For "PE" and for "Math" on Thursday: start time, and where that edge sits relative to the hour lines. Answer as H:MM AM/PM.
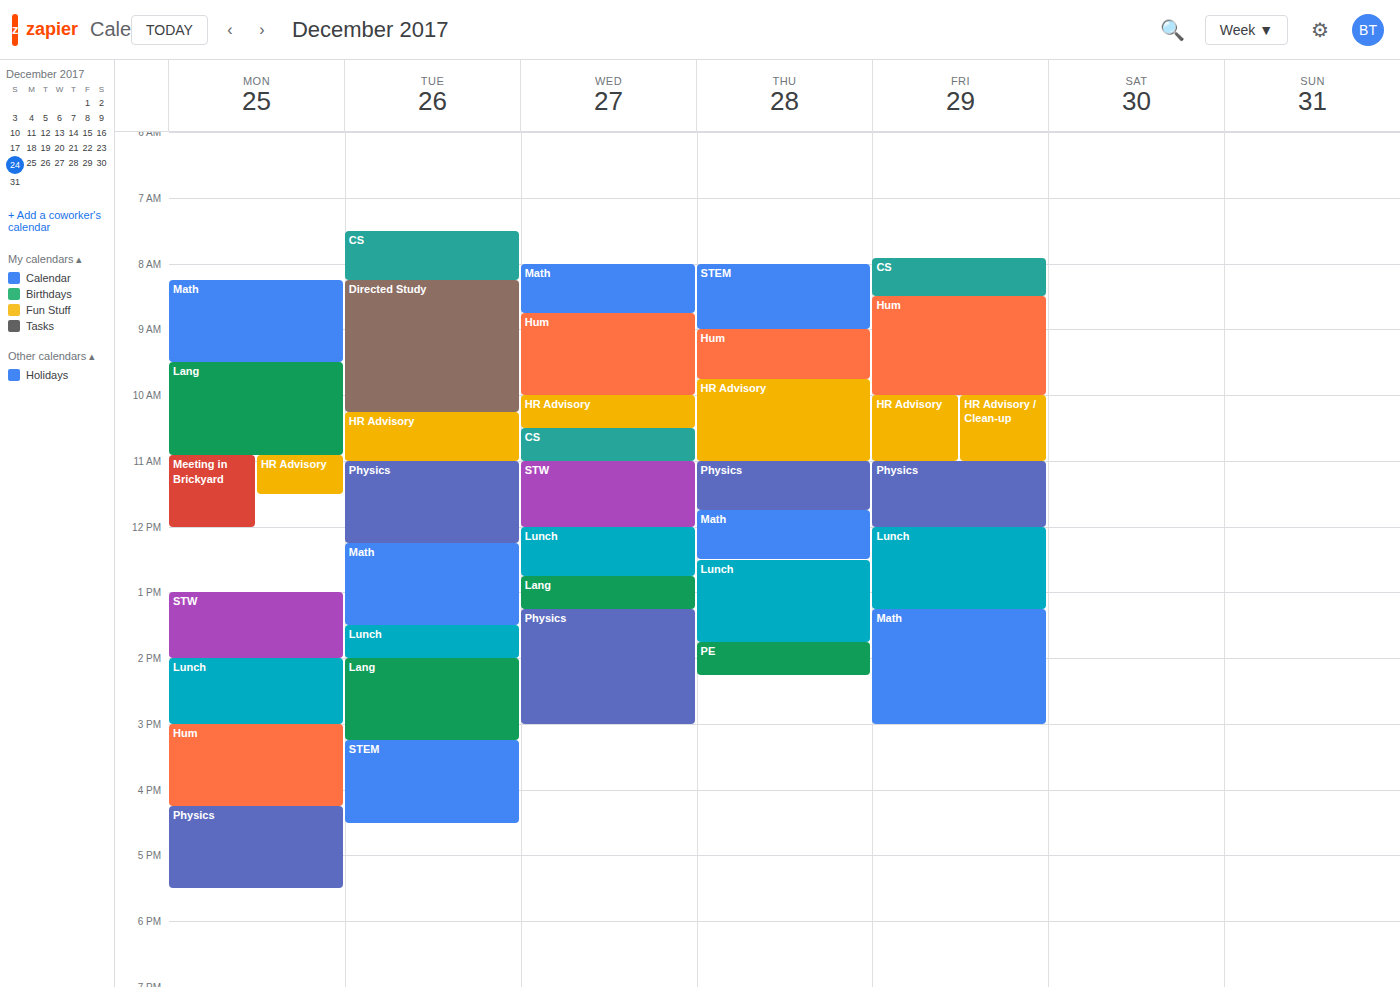
"PE": 1:45 PM, neither: three quarters of the way from the 1 PM line to the 2 PM line. "Math": 11:45 AM, neither: three quarters of the way from the 11 AM line to the 12 PM line.